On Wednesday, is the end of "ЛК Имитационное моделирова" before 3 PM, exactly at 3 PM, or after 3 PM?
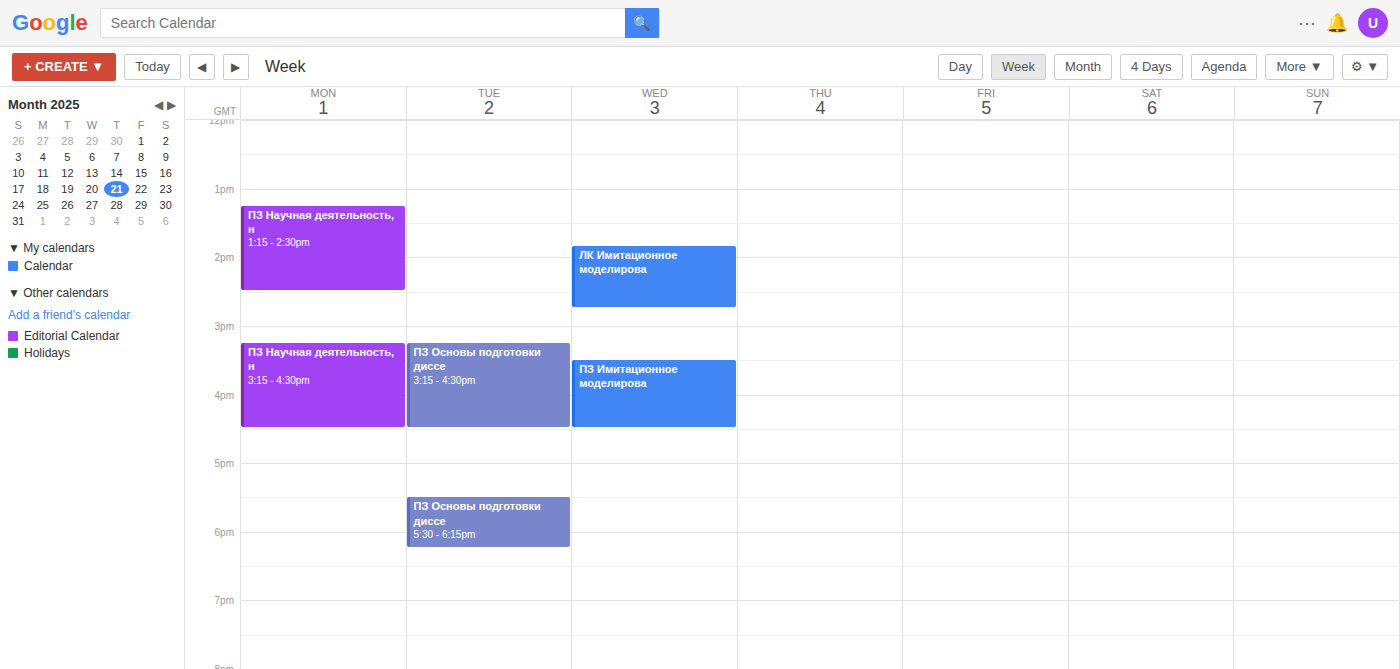
2:45 PM -- before 3 PM, 15 minutes above the 3 PM line.